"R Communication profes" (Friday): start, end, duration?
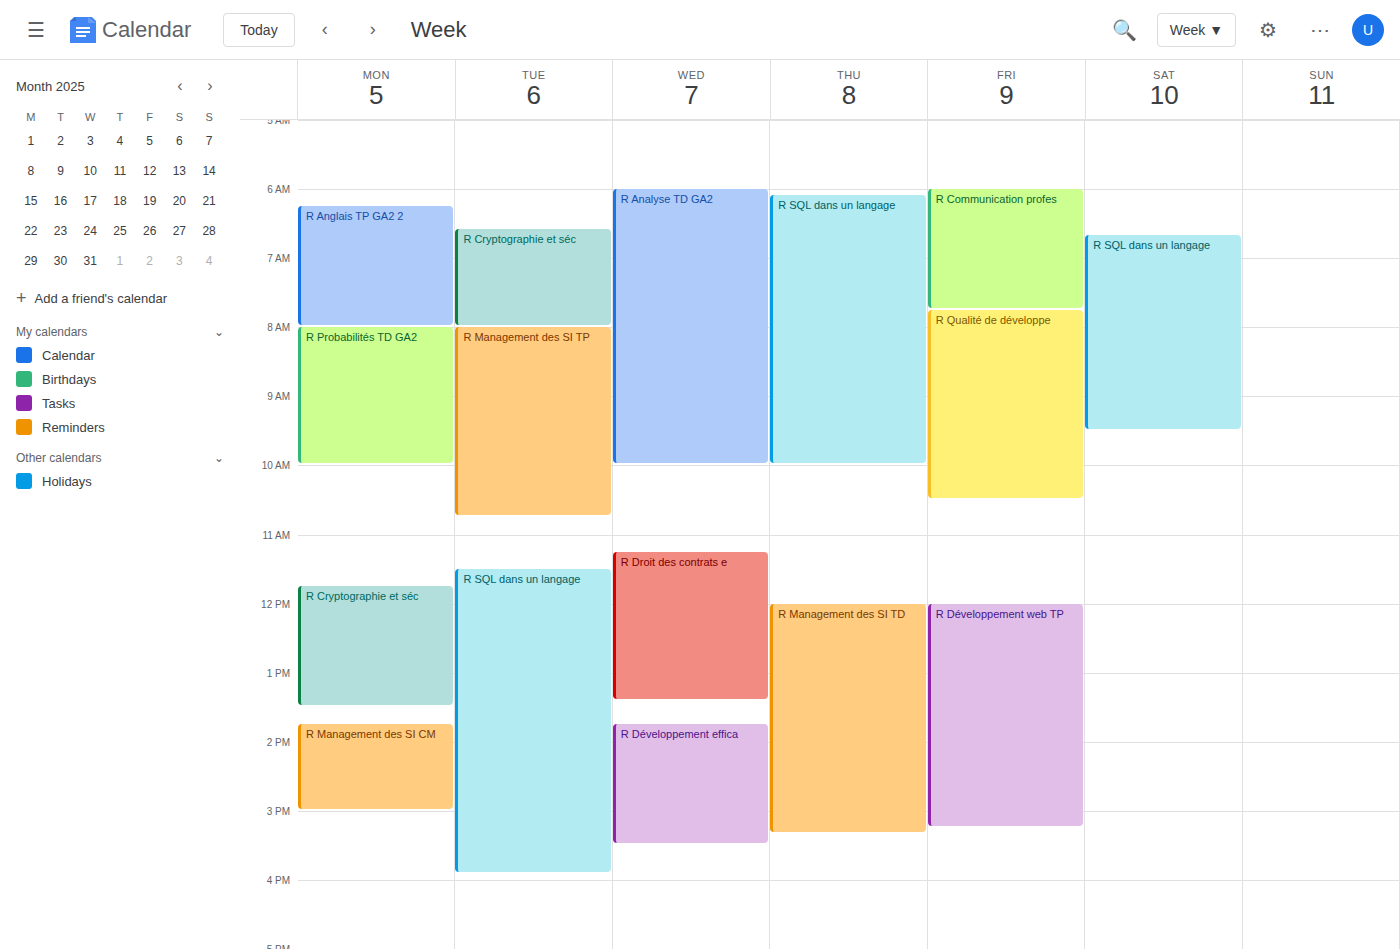
6:00 AM to 7:45 AM, 1 hour 45 minutes